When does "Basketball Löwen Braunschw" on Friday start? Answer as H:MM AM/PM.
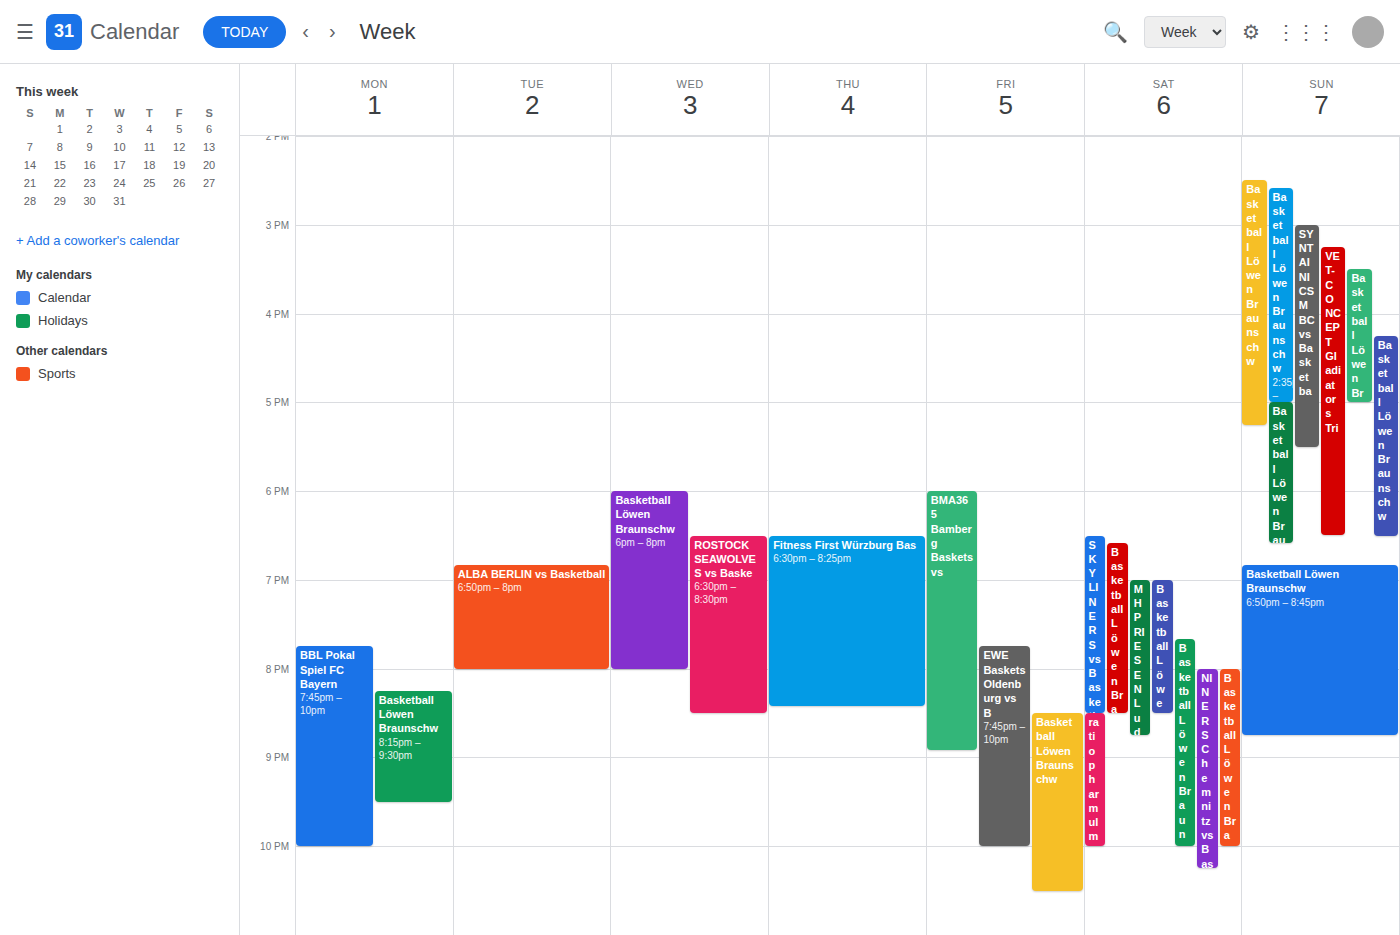
8:30 PM